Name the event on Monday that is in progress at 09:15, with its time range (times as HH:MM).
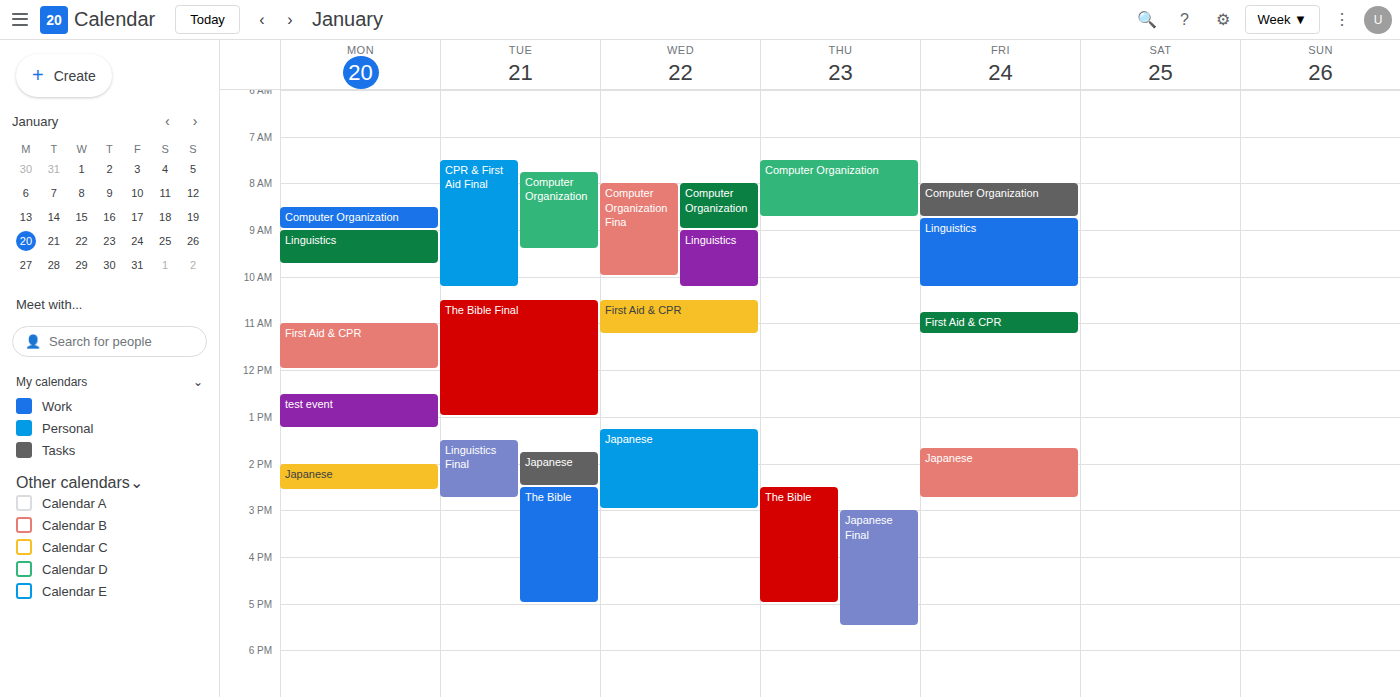
"Linguistics", 09:00 to 09:45